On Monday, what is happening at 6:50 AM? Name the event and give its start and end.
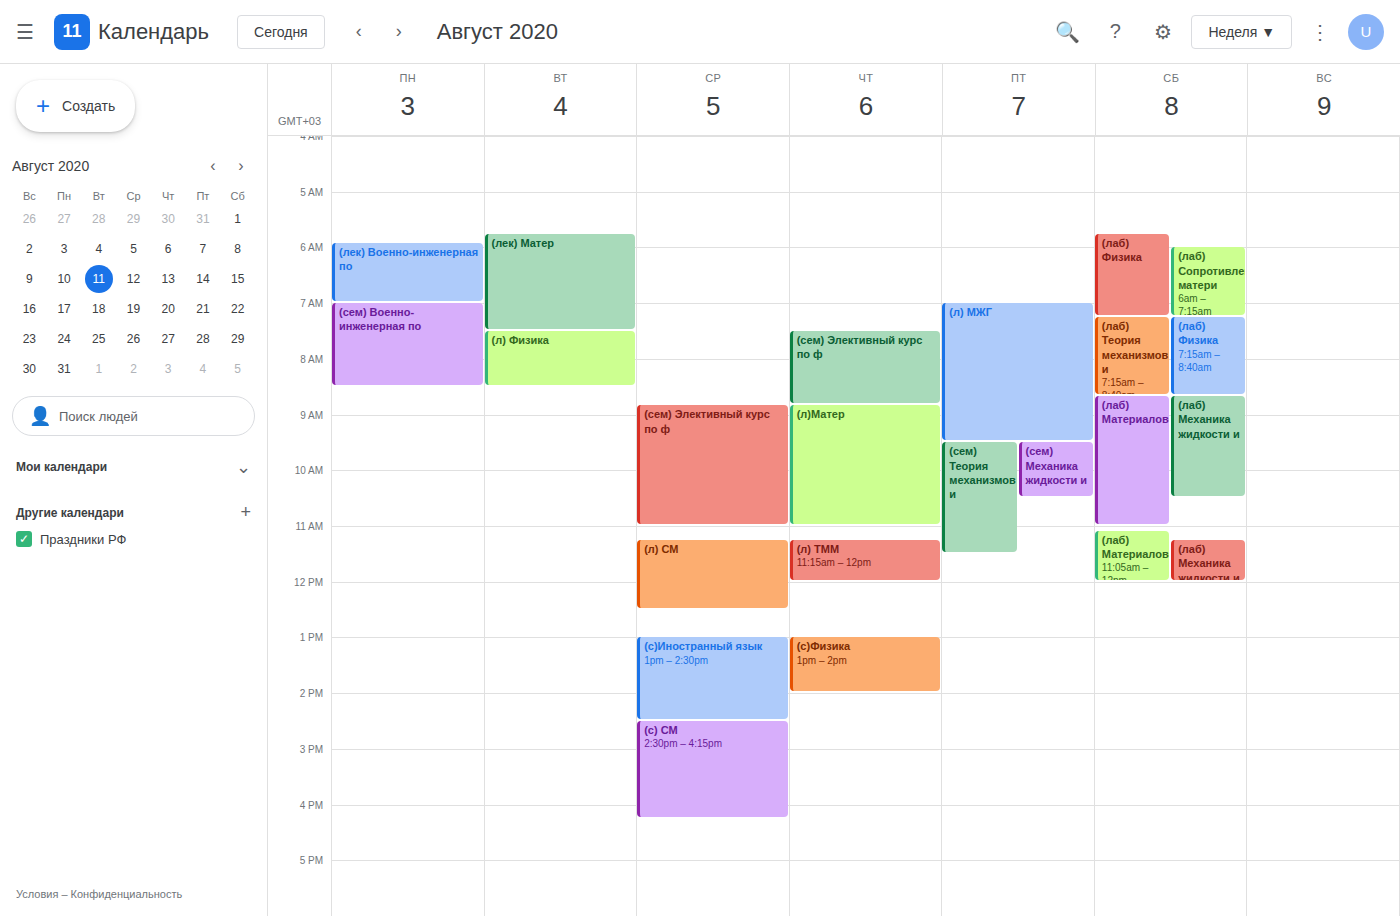
"(лек) Военно-инженерная по", 5:55 AM to 7:00 AM